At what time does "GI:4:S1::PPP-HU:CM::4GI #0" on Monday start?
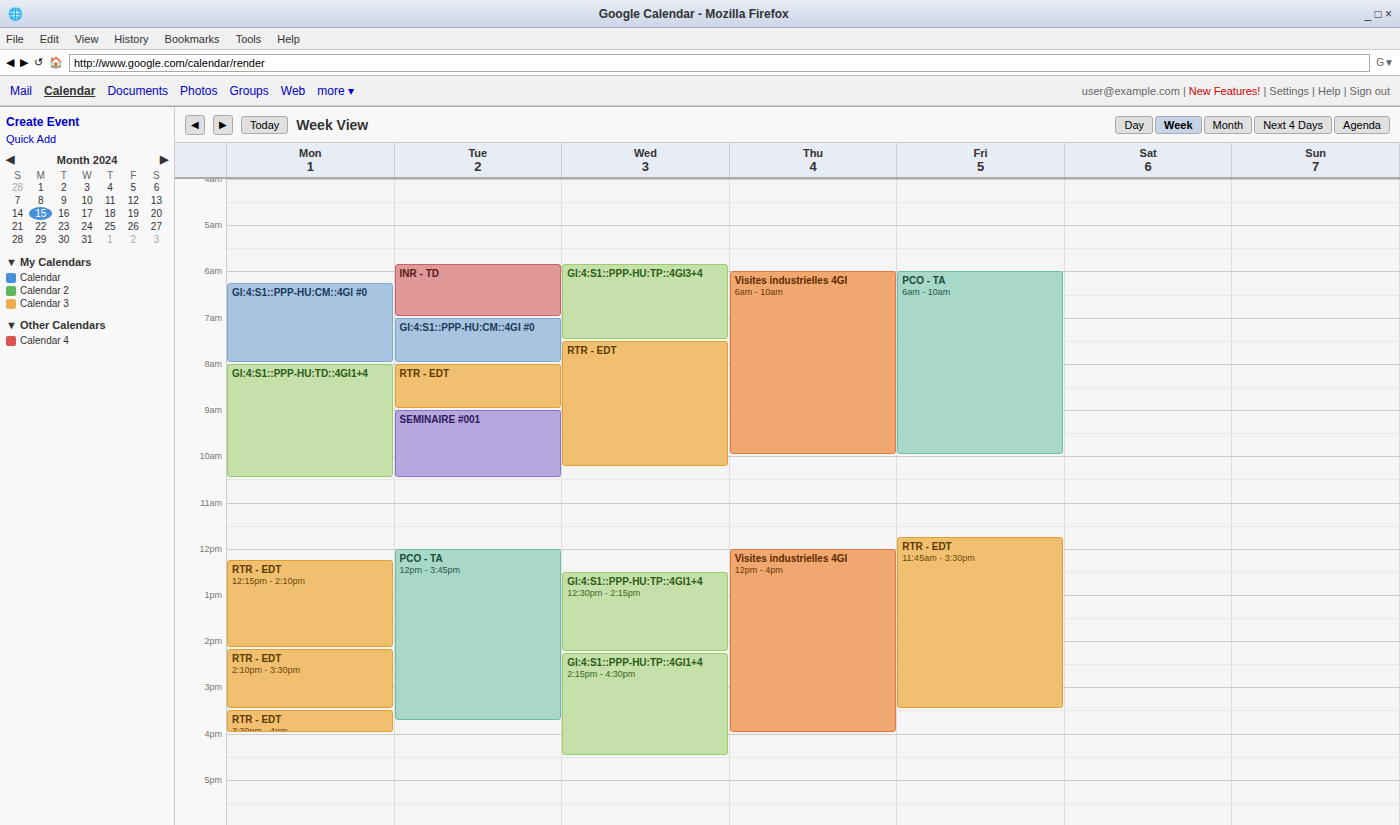
6:15 AM